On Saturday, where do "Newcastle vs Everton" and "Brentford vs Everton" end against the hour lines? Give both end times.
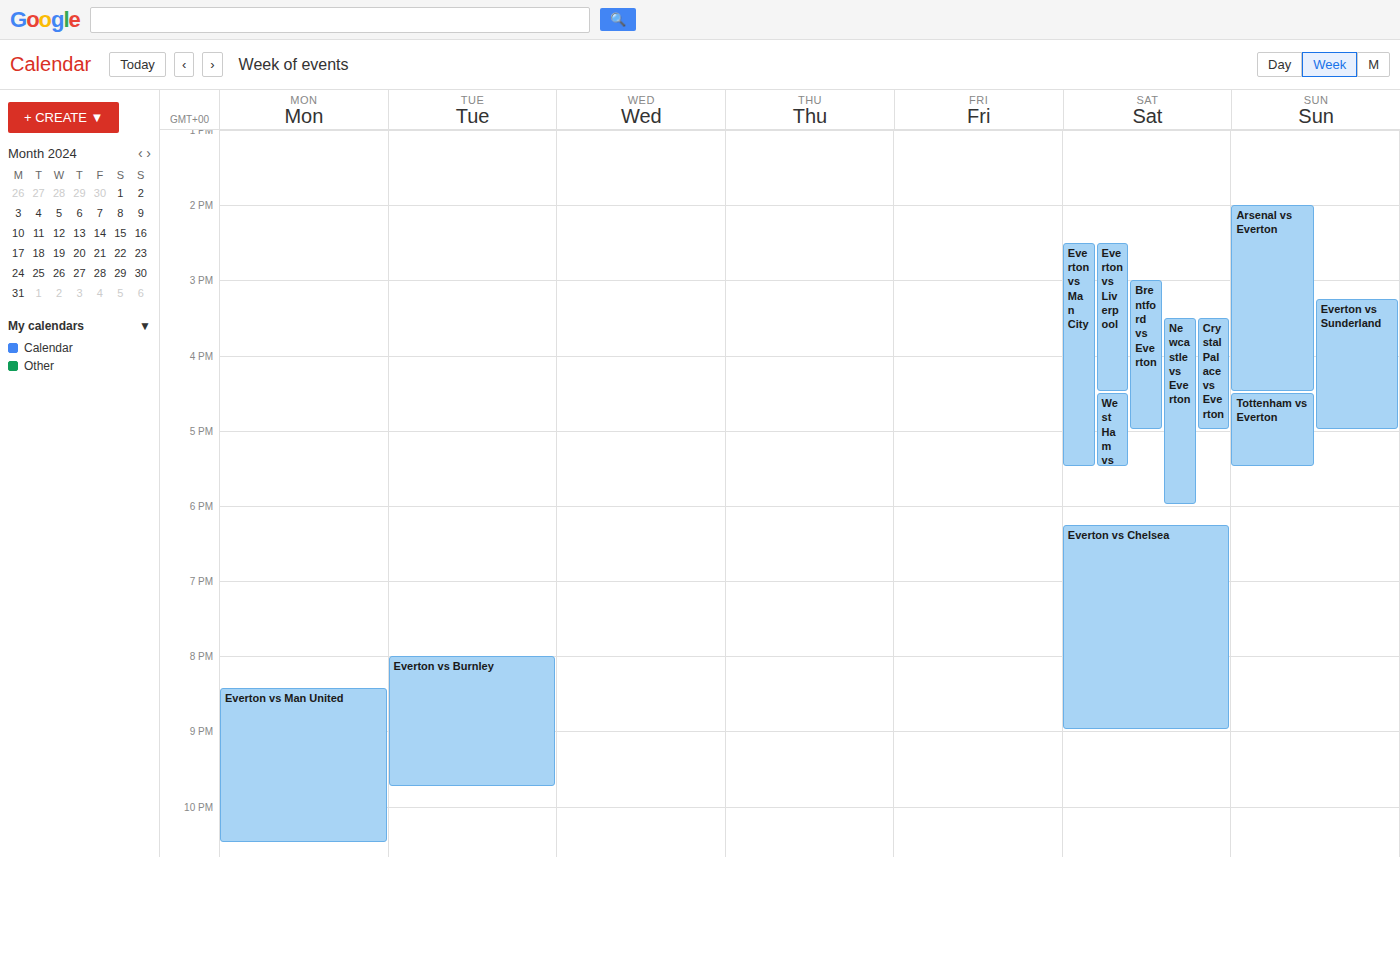
"Newcastle vs Everton": 18:00, exactly on the 18:00 line. "Brentford vs Everton": 17:00, exactly on the 17:00 line.